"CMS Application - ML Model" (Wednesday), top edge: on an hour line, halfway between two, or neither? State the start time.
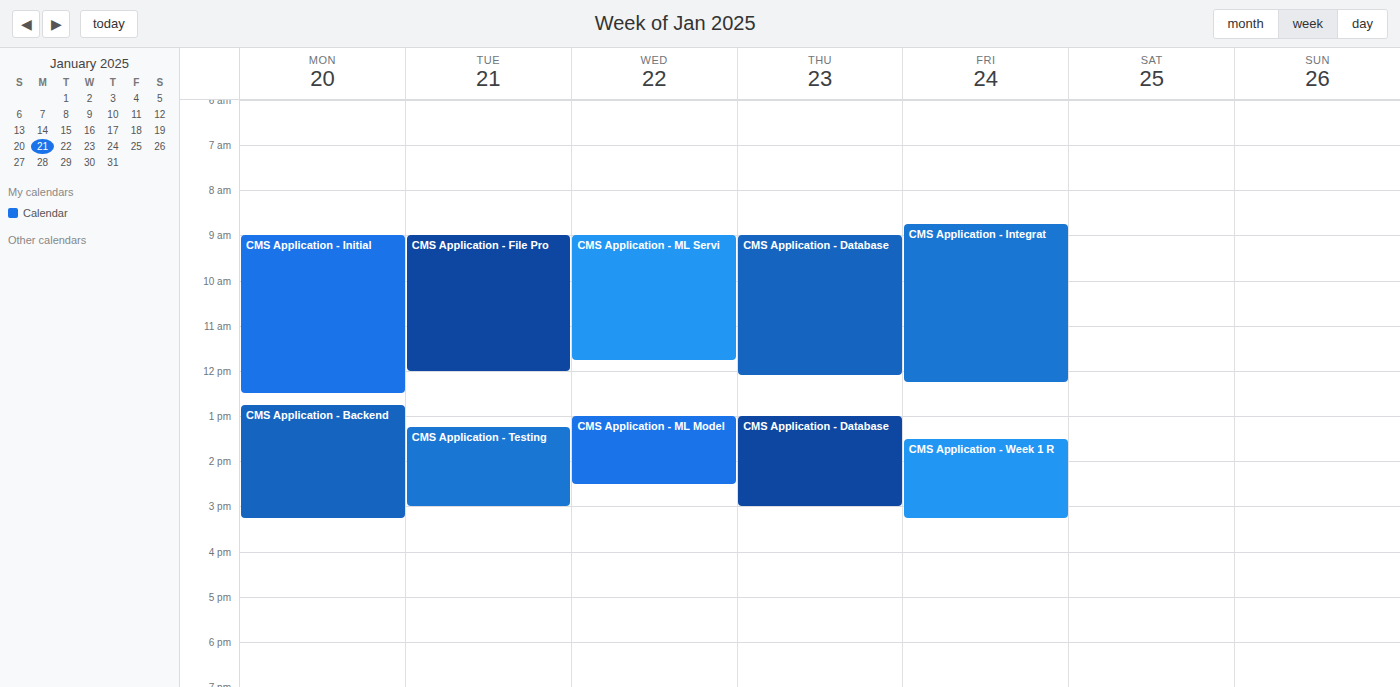
1:00 PM -- exactly on the 1 PM line.